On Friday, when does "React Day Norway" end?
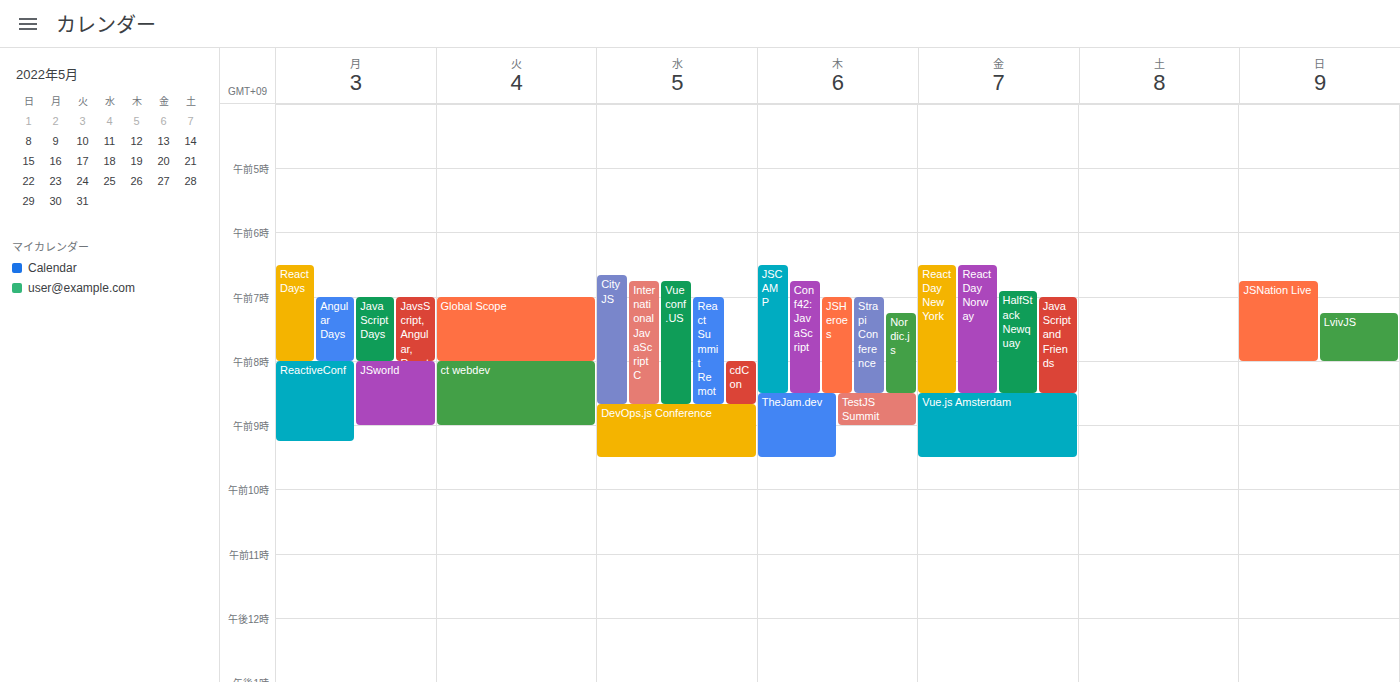
8:30 AM